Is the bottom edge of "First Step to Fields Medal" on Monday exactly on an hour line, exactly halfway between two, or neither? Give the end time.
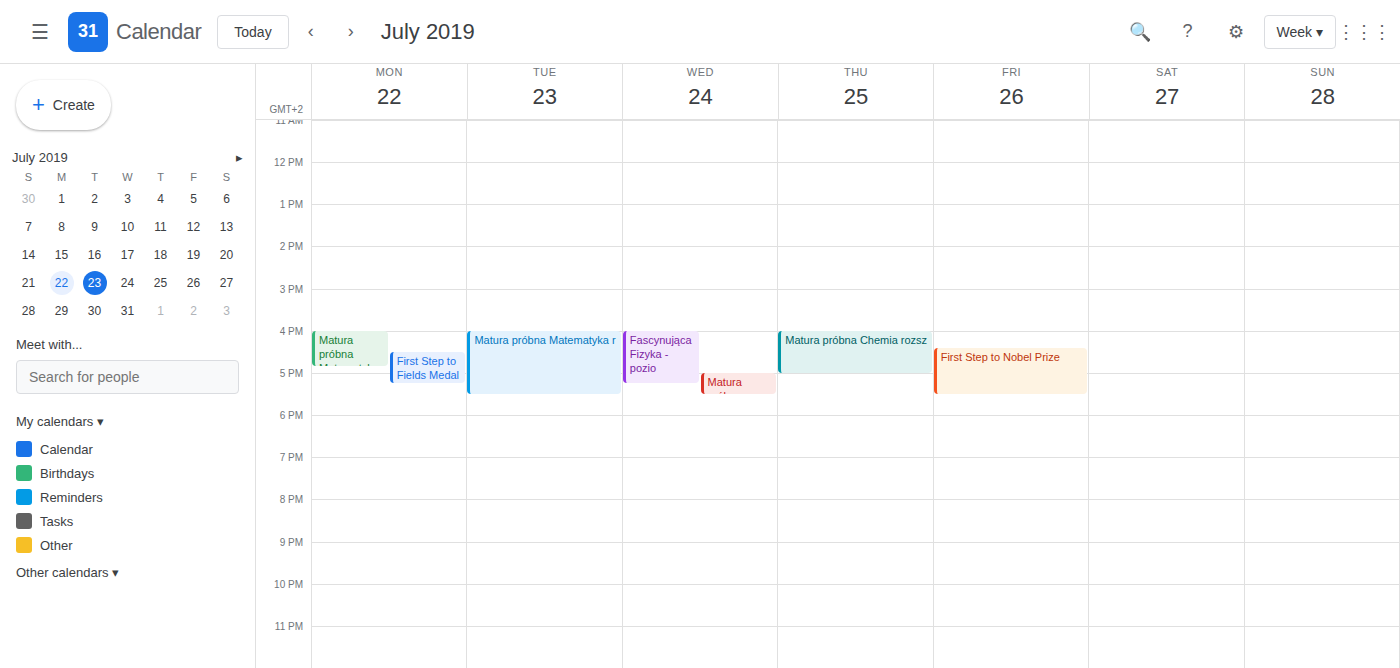
5:15 PM -- neither: a quarter of the way from the 5 PM line to the 6 PM line.